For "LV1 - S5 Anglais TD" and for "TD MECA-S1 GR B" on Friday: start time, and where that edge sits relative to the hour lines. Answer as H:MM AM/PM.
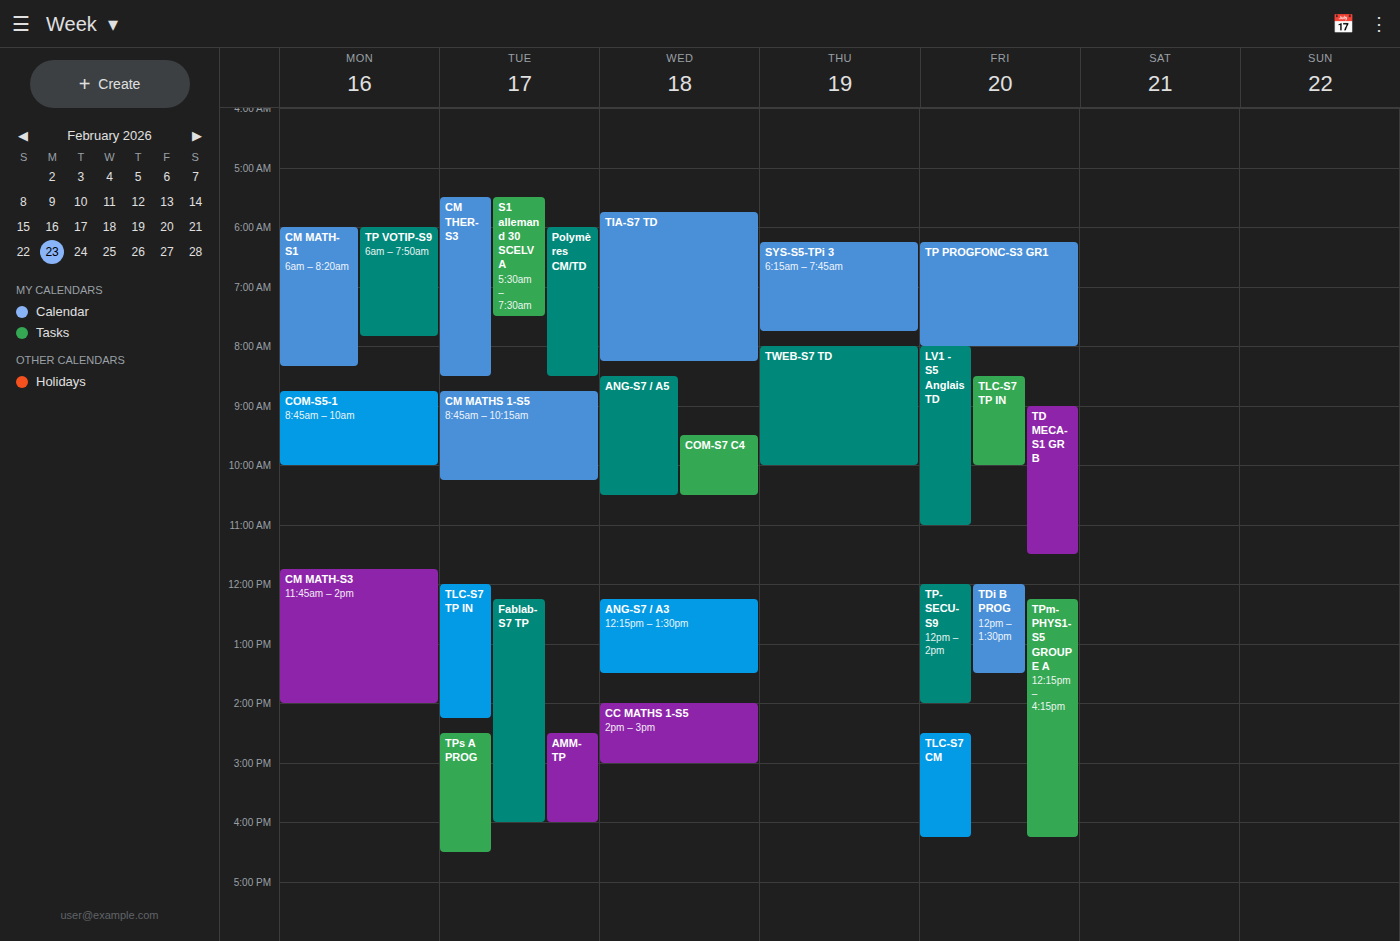
"LV1 - S5 Anglais TD": 8:00 AM, exactly on the 8 AM line. "TD MECA-S1 GR B": 9:00 AM, exactly on the 9 AM line.